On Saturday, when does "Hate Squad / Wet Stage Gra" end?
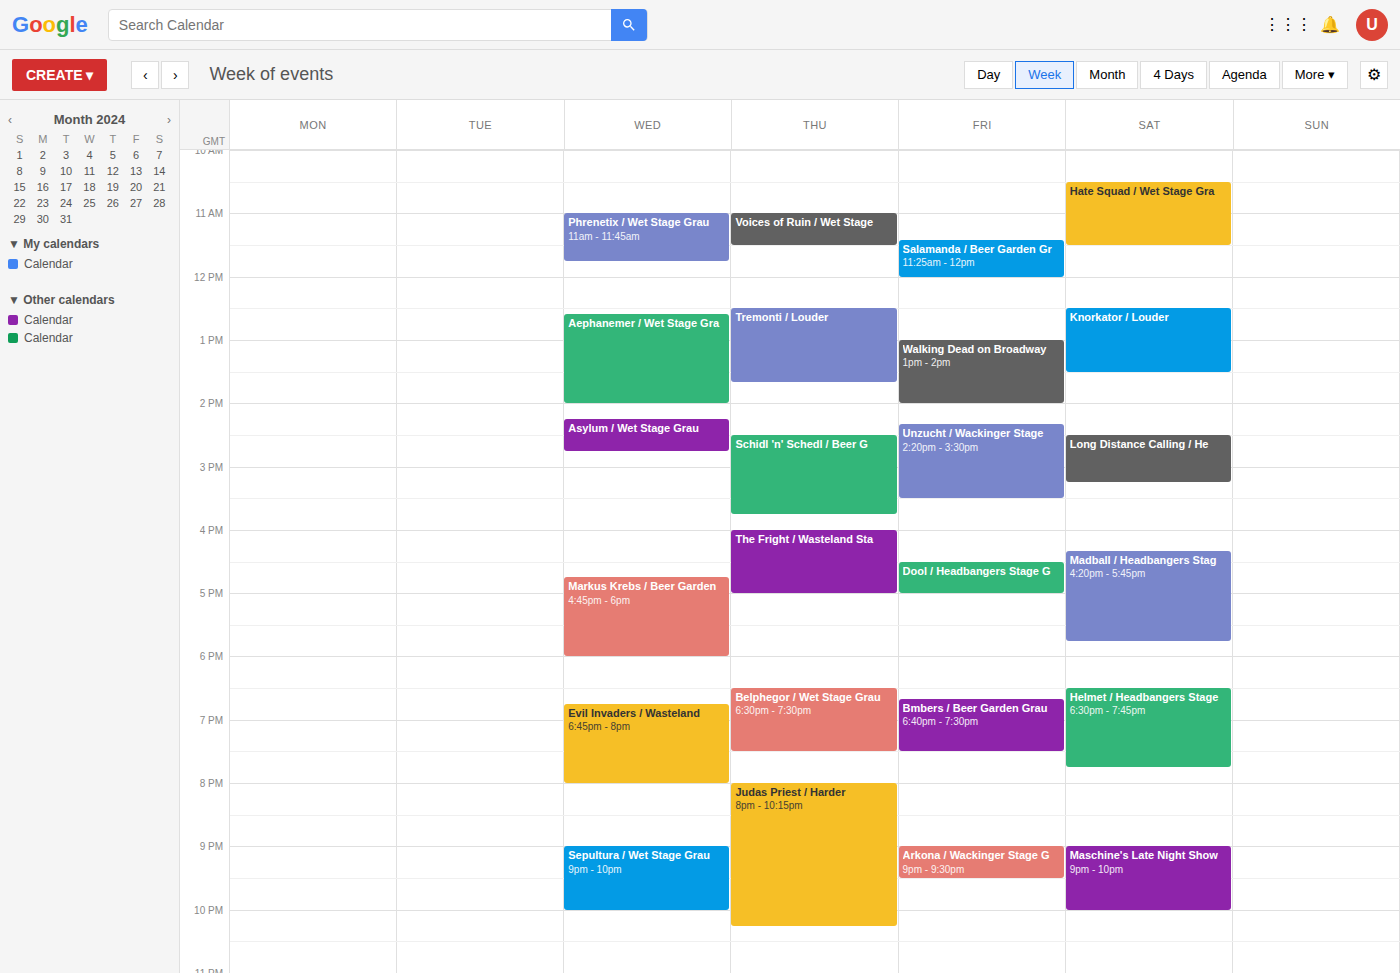
11:30